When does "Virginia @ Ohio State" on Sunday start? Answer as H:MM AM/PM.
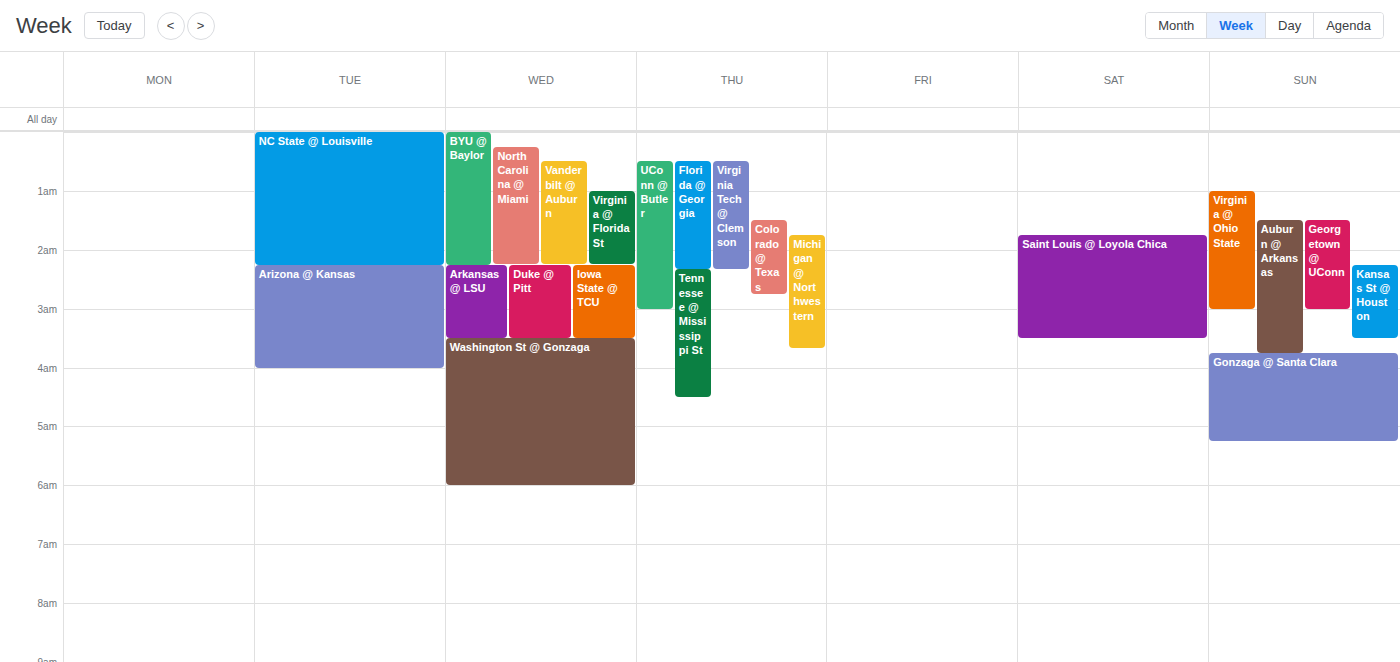
1:00 AM